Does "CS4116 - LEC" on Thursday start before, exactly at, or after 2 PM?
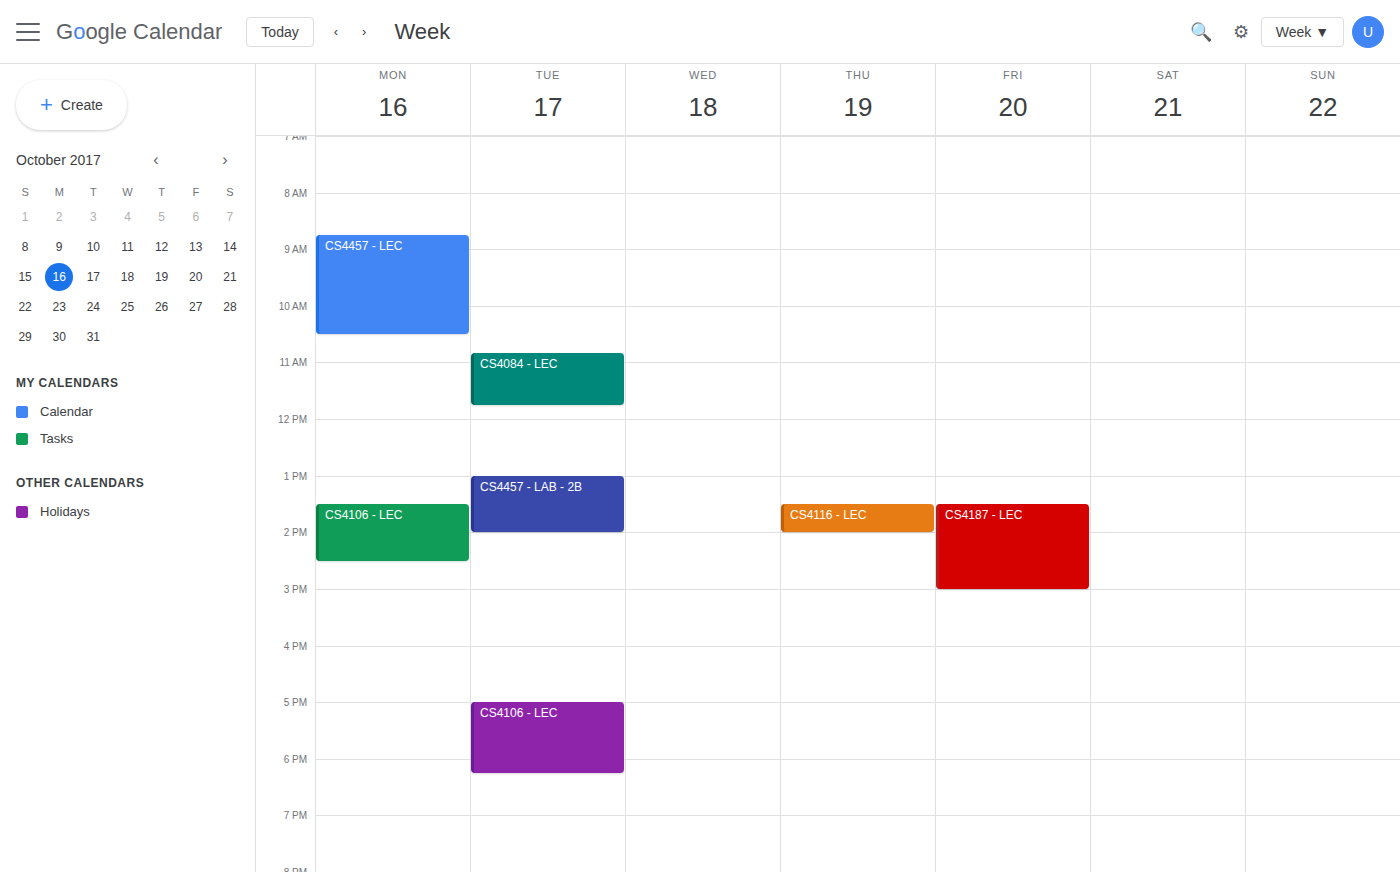
1:30 PM -- before 2 PM, 30 minutes above the 2 PM line.